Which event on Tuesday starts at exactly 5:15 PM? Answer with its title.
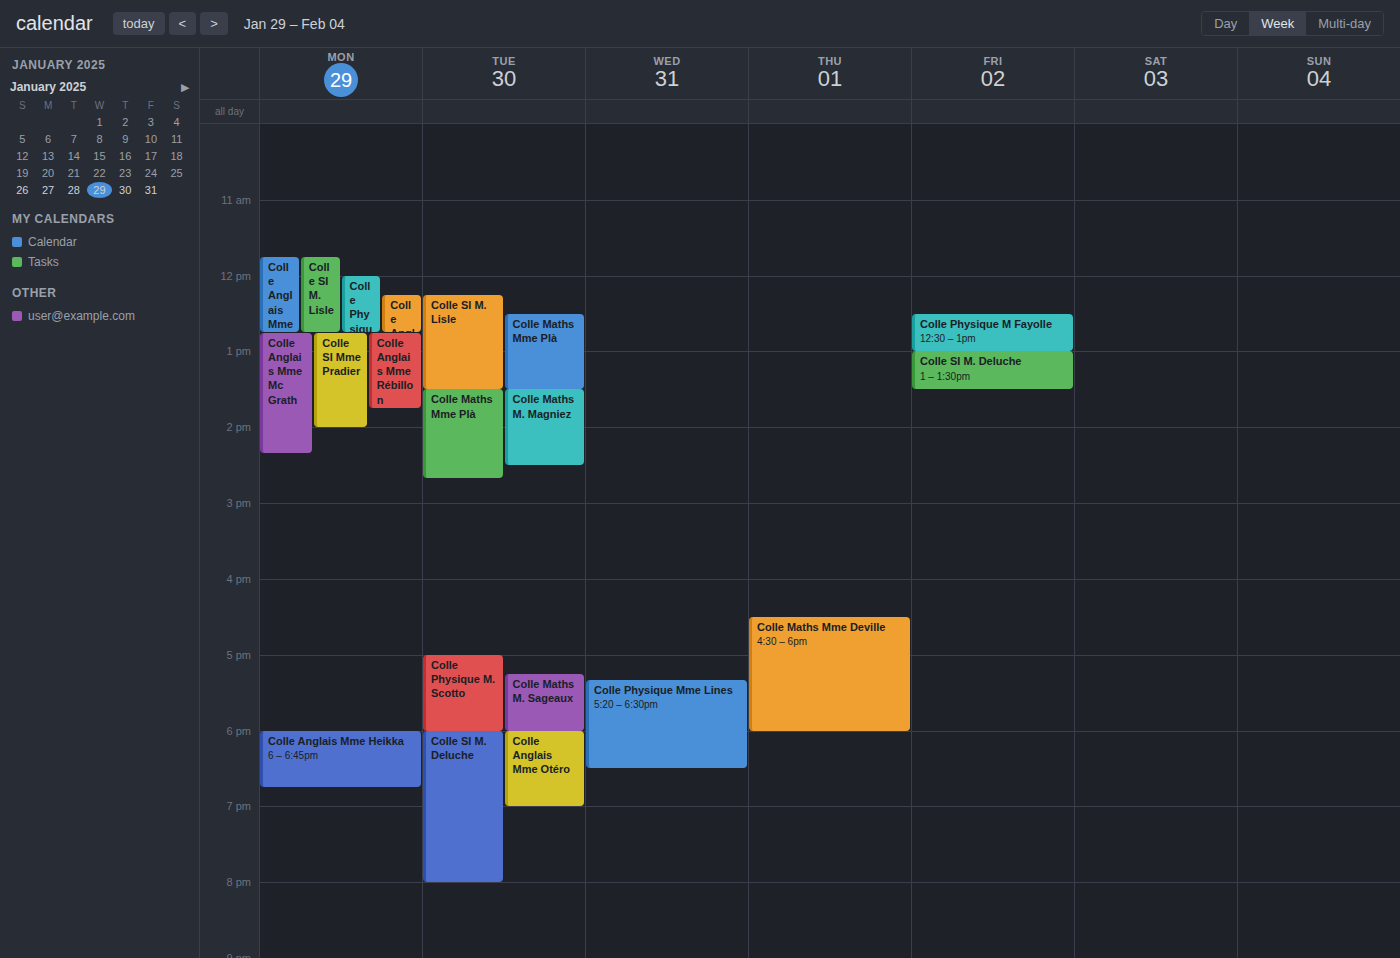
"Colle Maths M. Sageaux"